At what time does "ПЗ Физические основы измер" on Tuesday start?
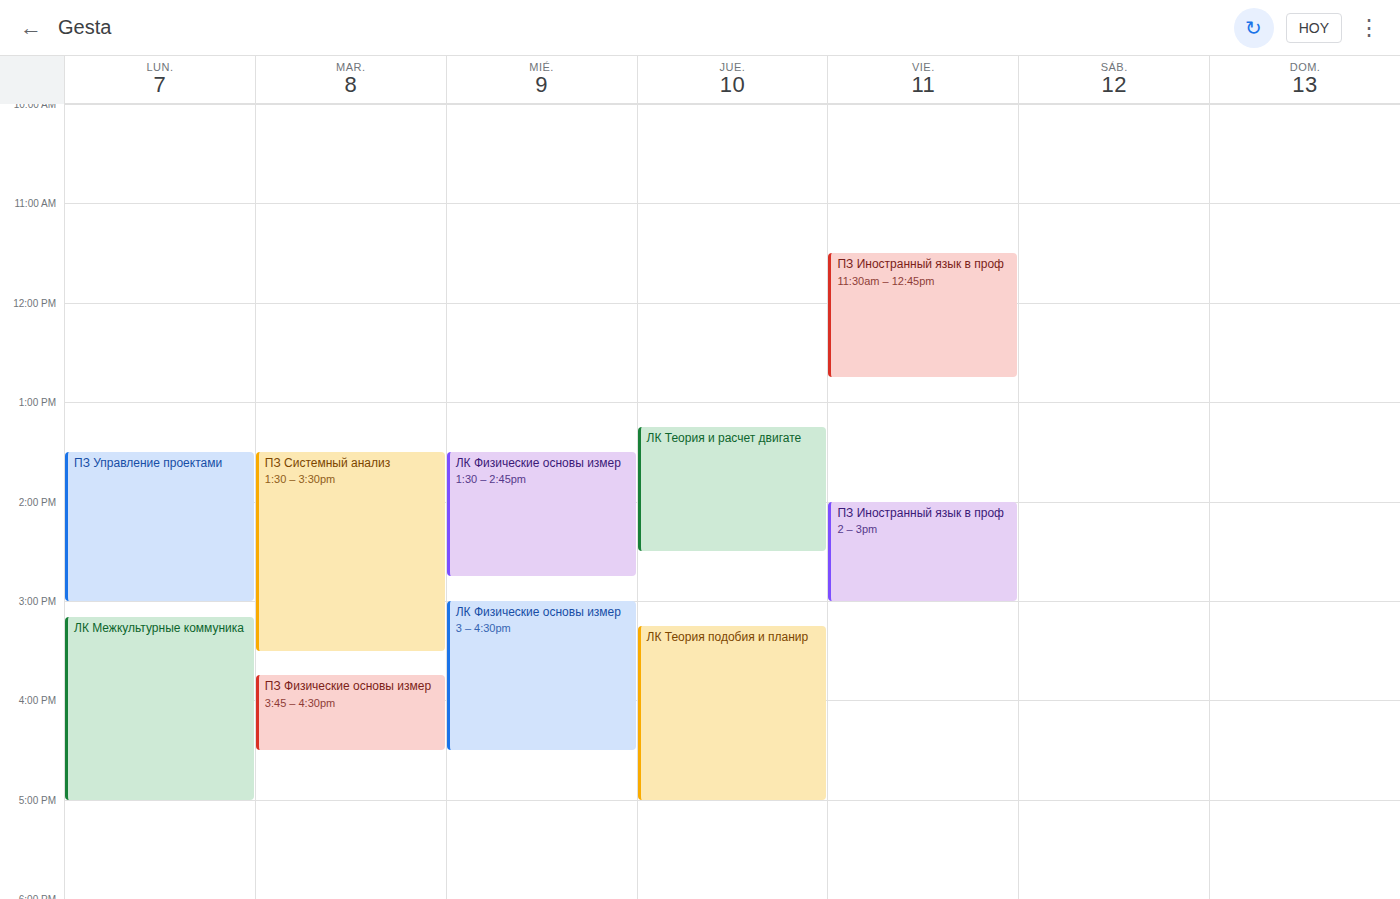
3:45 PM